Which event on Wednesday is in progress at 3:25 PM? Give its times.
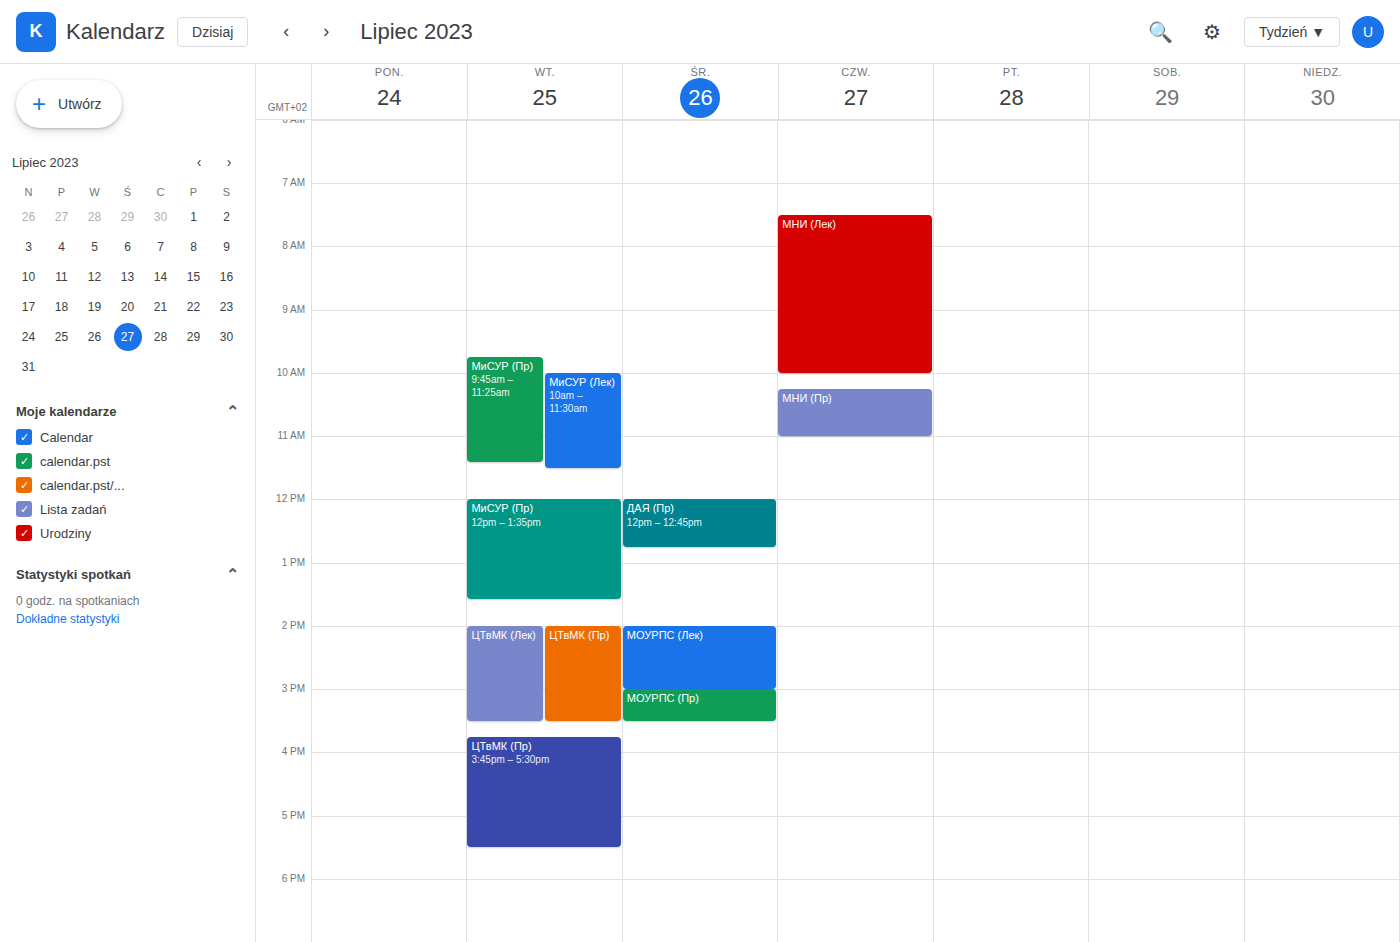
"МОУРПС (Пр)", 3:00 PM to 3:30 PM